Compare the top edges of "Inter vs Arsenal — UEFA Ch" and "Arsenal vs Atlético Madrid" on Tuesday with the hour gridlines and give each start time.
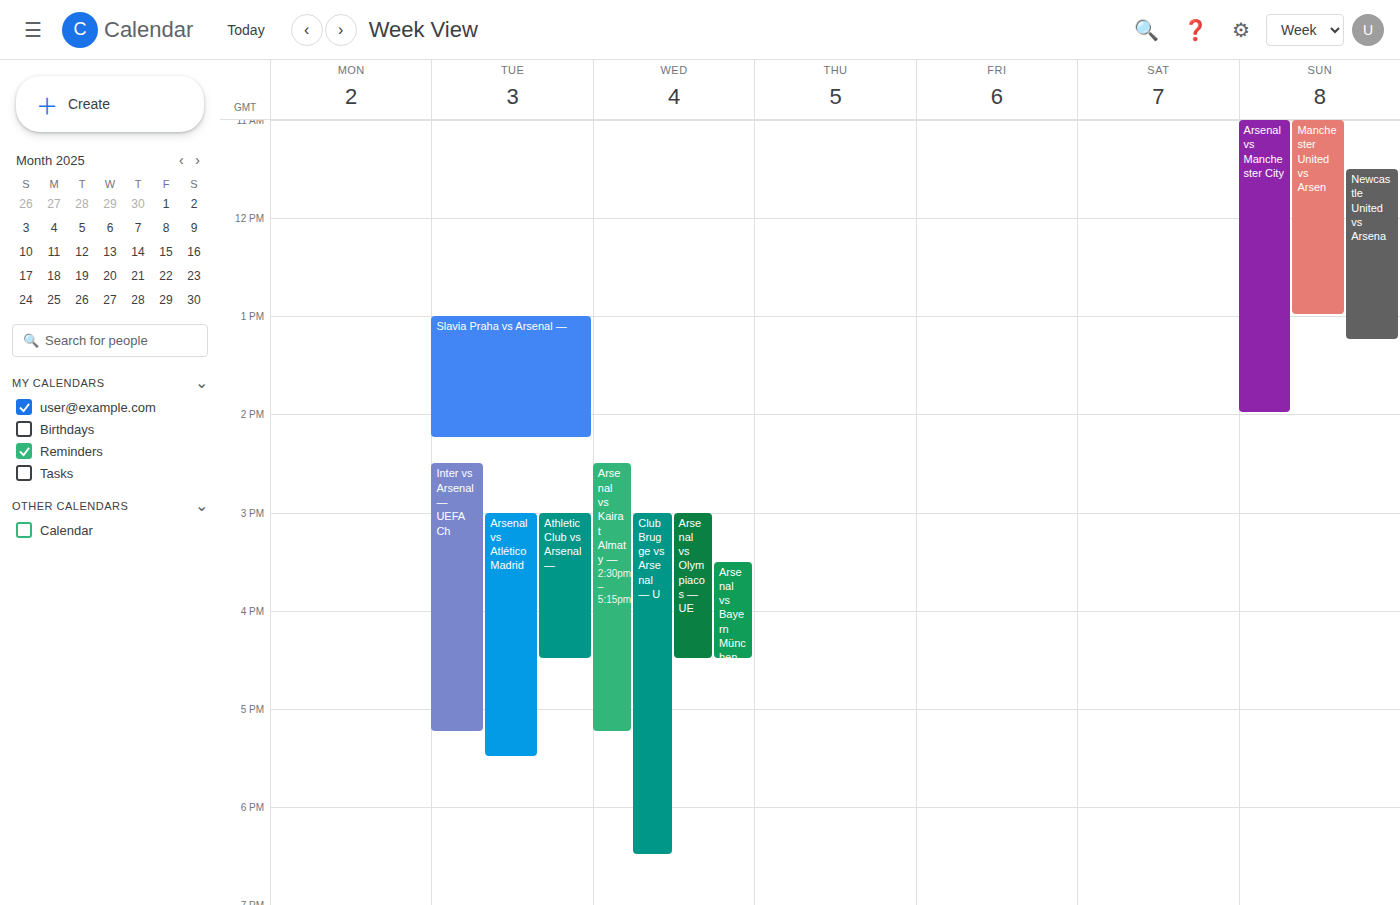
"Inter vs Arsenal — UEFA Ch": 14:30, halfway between the 14:00 and 15:00 lines. "Arsenal vs Atlético Madrid": 15:00, exactly on the 15:00 line.